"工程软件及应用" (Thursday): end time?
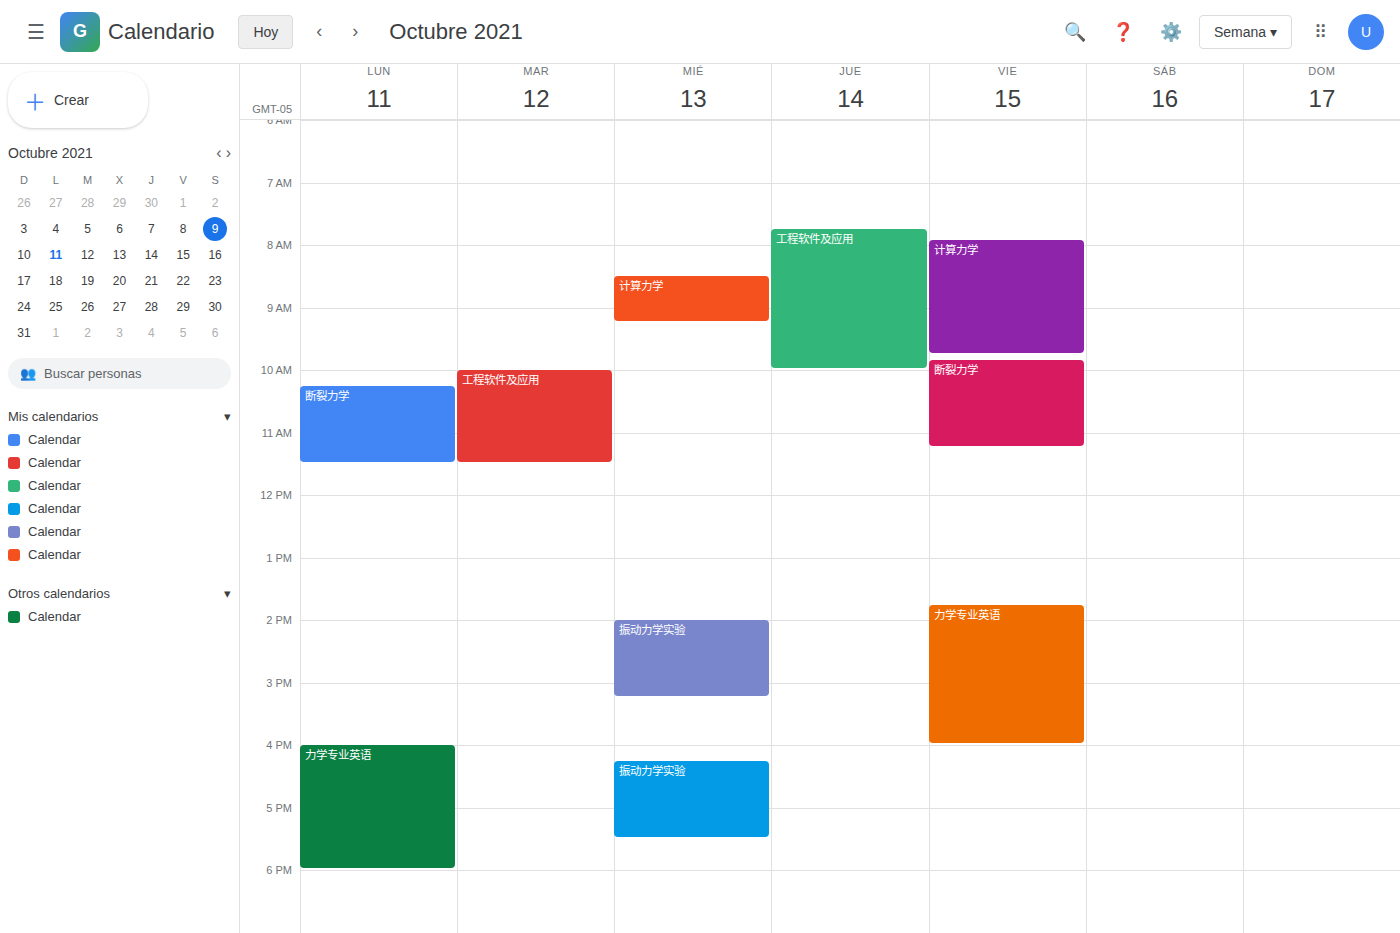
10:00 AM